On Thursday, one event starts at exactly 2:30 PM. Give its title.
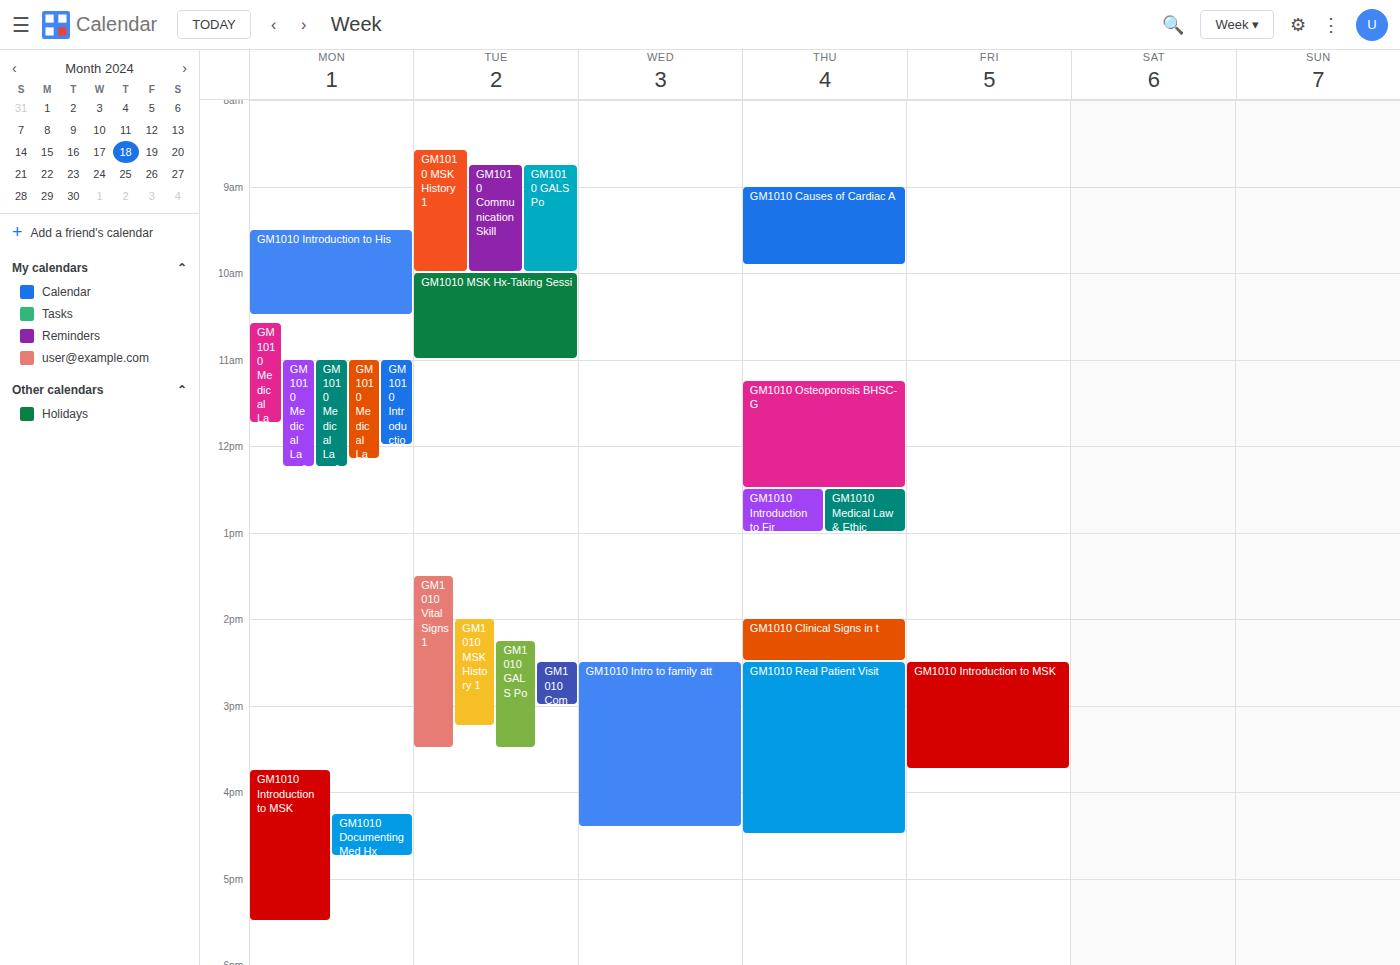
"GM1010 Real Patient Visit"